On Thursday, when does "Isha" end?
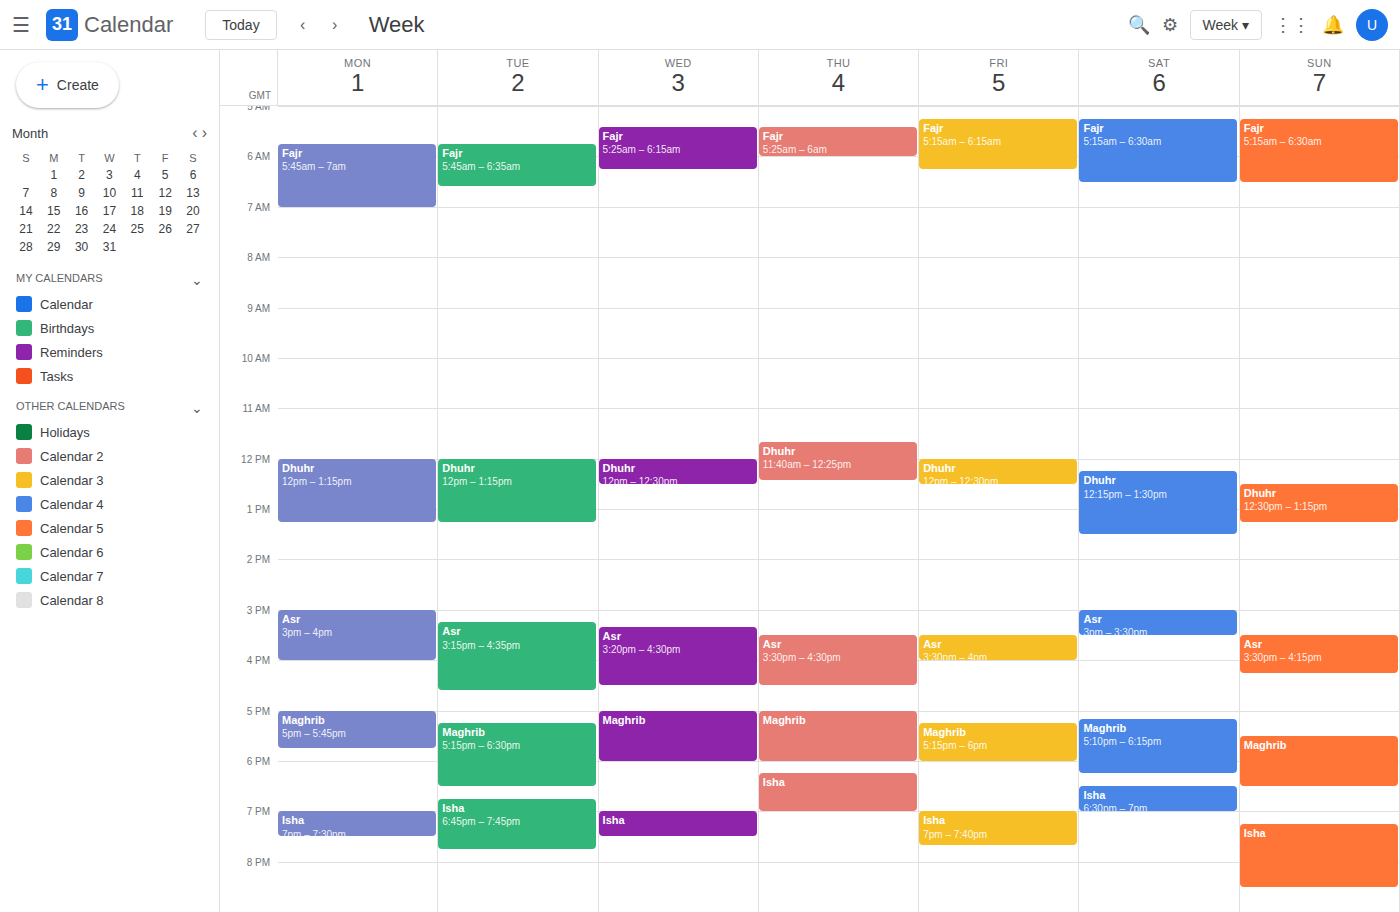
7:00 PM